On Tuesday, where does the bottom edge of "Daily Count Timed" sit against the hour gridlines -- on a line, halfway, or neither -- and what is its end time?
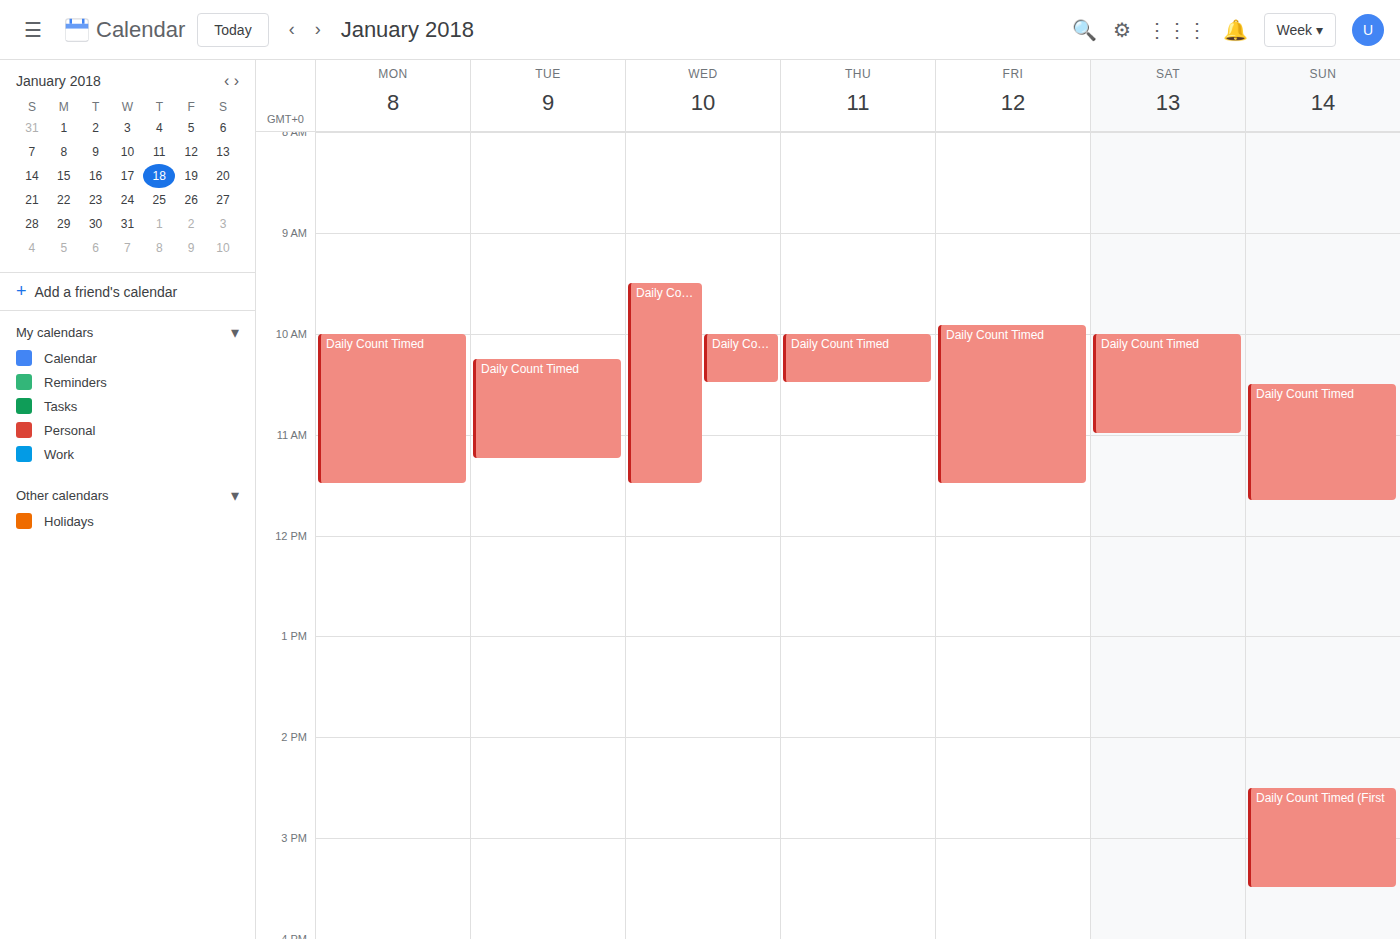
11:15 AM -- neither: a quarter of the way from the 11 AM line to the 12 PM line.